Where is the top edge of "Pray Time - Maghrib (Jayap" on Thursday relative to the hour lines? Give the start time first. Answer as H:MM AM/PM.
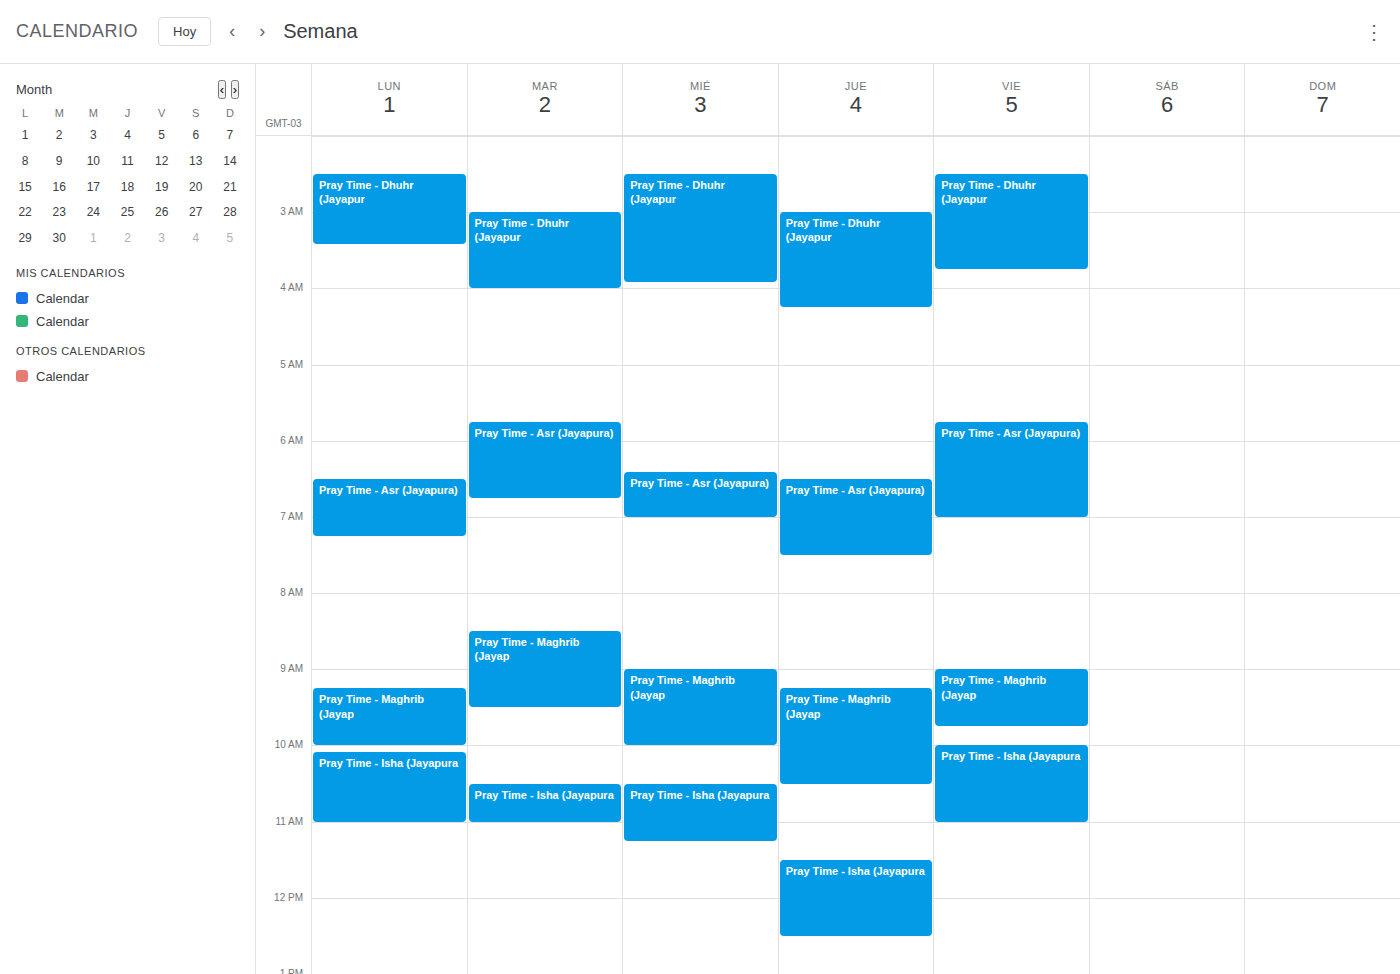
9:15 AM -- neither: a quarter of the way from the 9 AM line to the 10 AM line.